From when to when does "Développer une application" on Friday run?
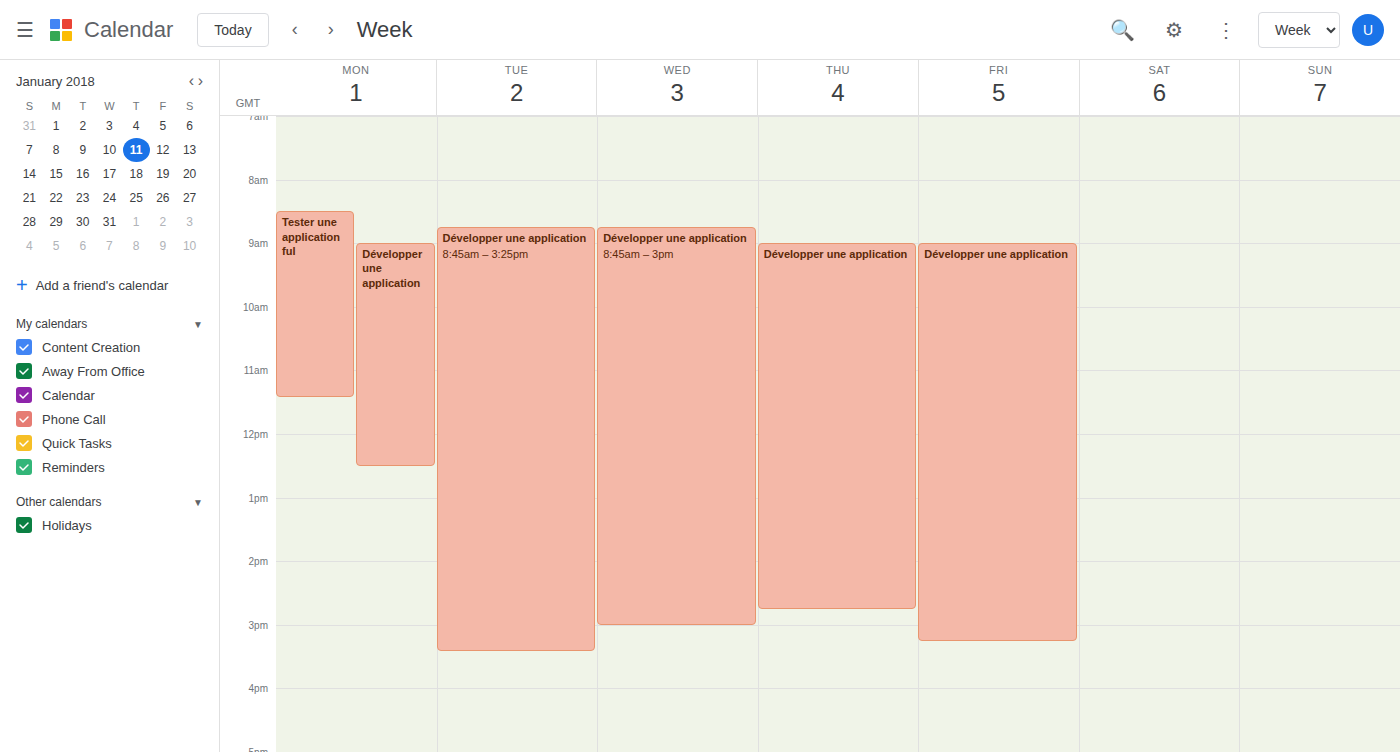
9:00 AM to 3:15 PM